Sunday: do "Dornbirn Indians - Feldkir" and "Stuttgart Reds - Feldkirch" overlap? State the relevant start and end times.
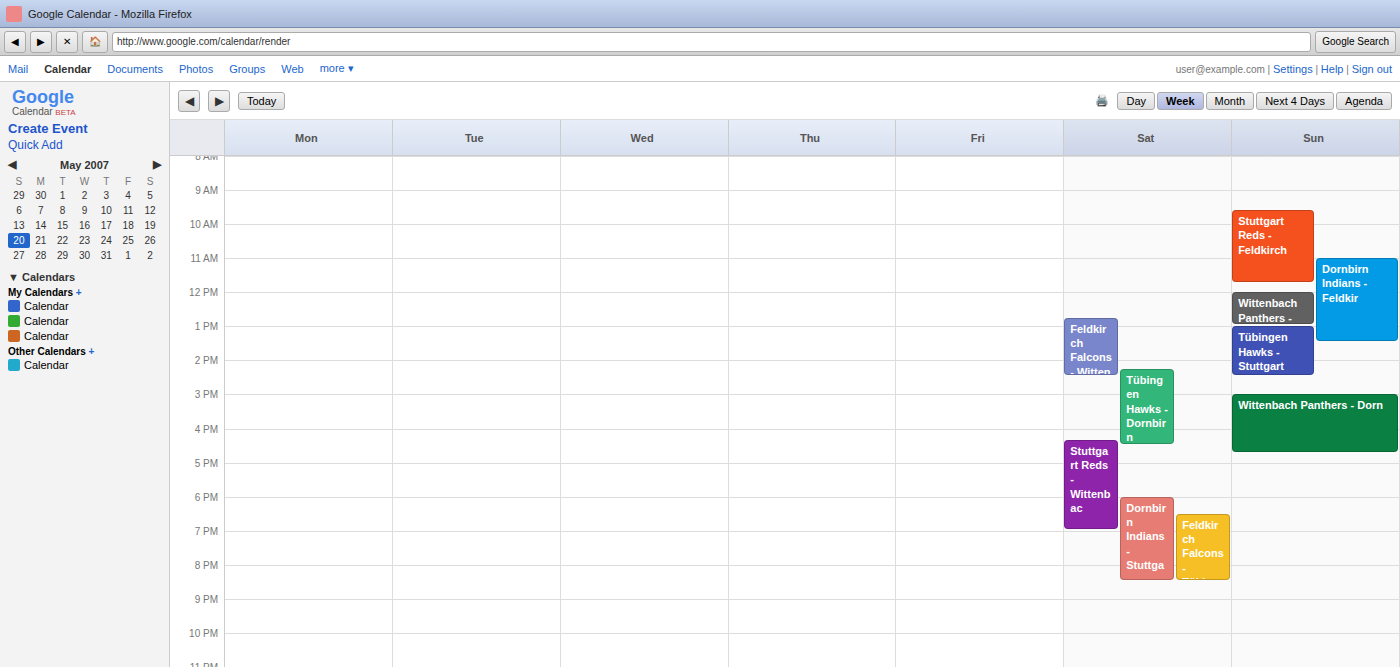
"Dornbirn Indians - Feldkir" starts at 11:00 AM, before "Stuttgart Reds - Feldkirch" ends at 11:45 AM -- they overlap.